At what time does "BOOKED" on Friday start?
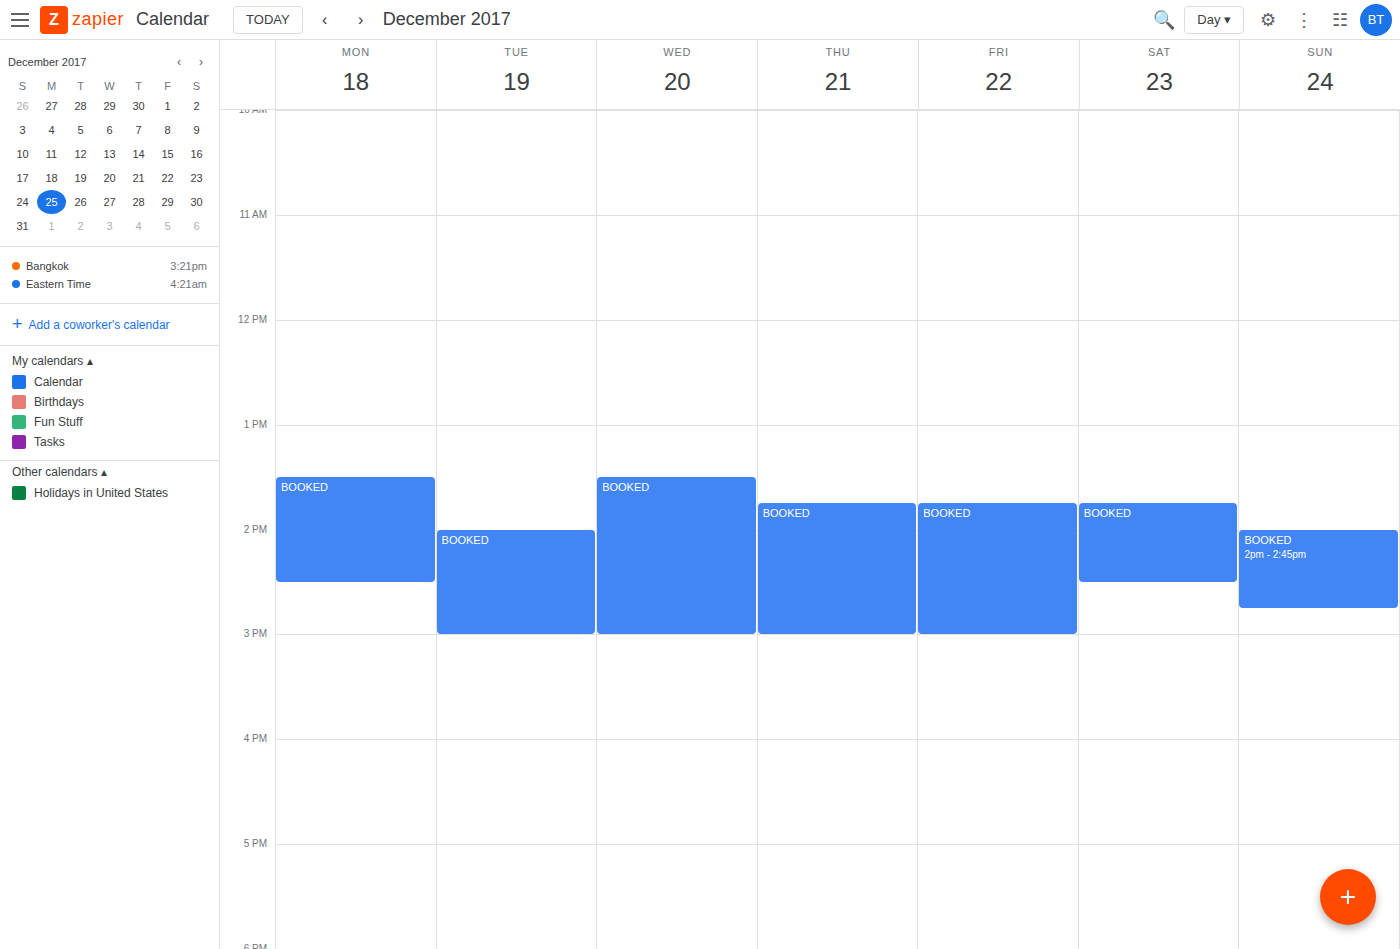
1:45 PM